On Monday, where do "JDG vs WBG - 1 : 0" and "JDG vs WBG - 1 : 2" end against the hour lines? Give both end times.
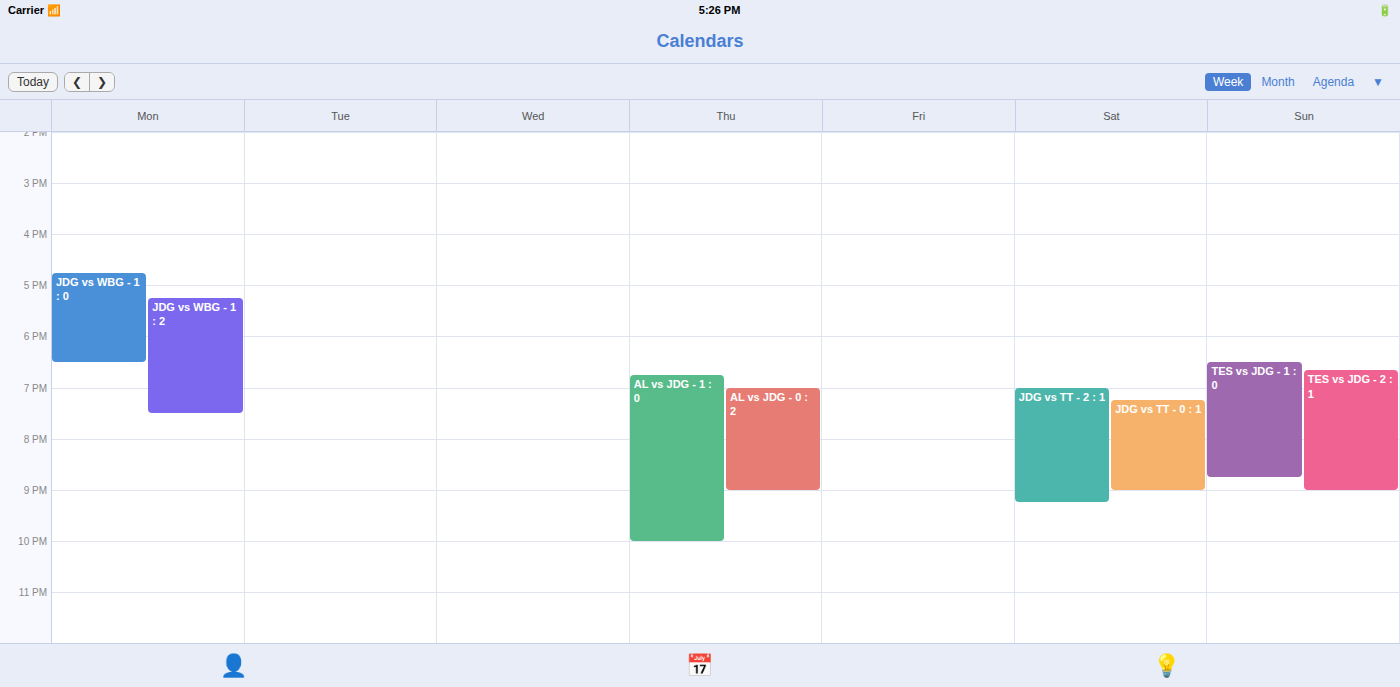
"JDG vs WBG - 1 : 0": 6:30 PM, halfway between the 6 PM and 7 PM lines. "JDG vs WBG - 1 : 2": 7:30 PM, halfway between the 7 PM and 8 PM lines.